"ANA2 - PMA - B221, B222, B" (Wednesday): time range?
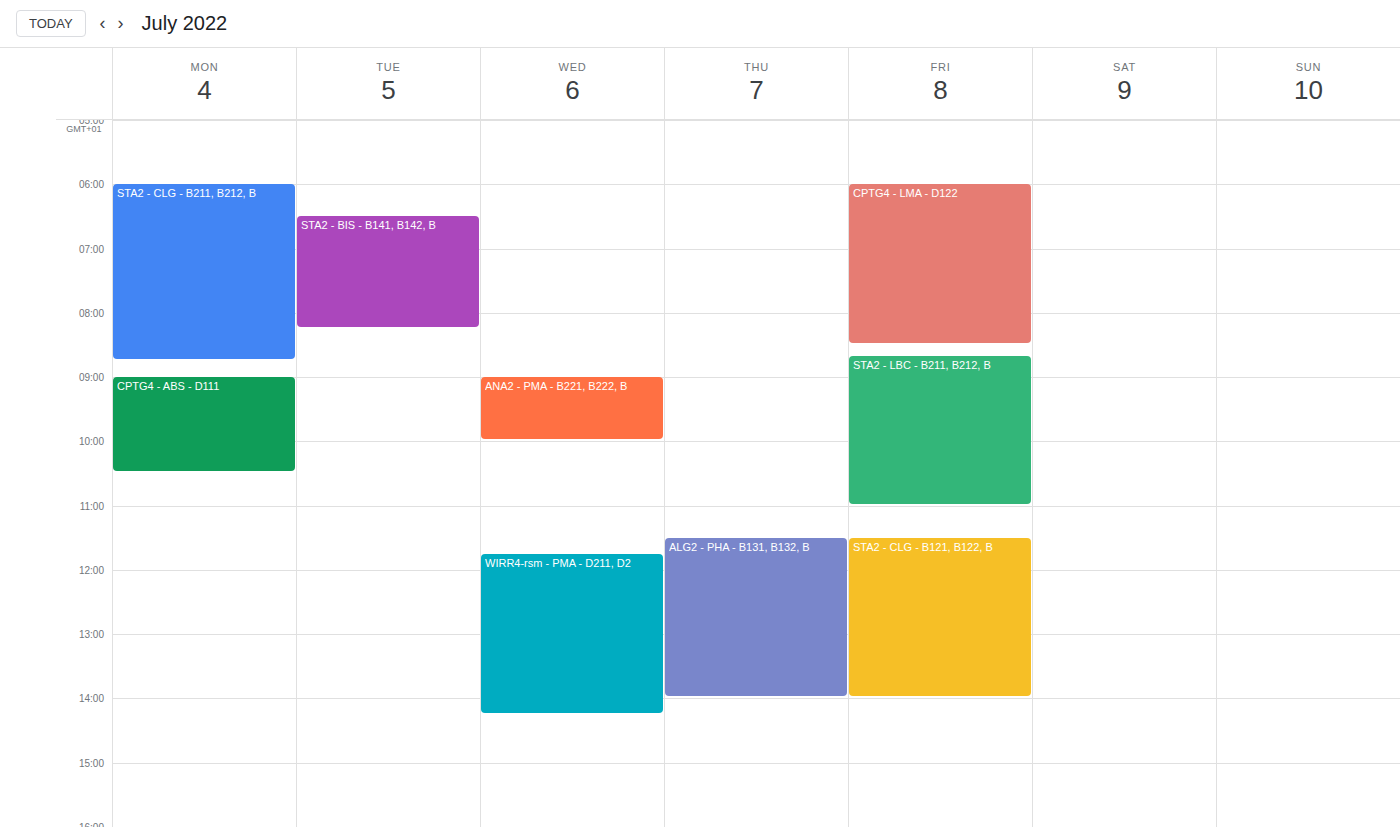
09:00 to 10:00